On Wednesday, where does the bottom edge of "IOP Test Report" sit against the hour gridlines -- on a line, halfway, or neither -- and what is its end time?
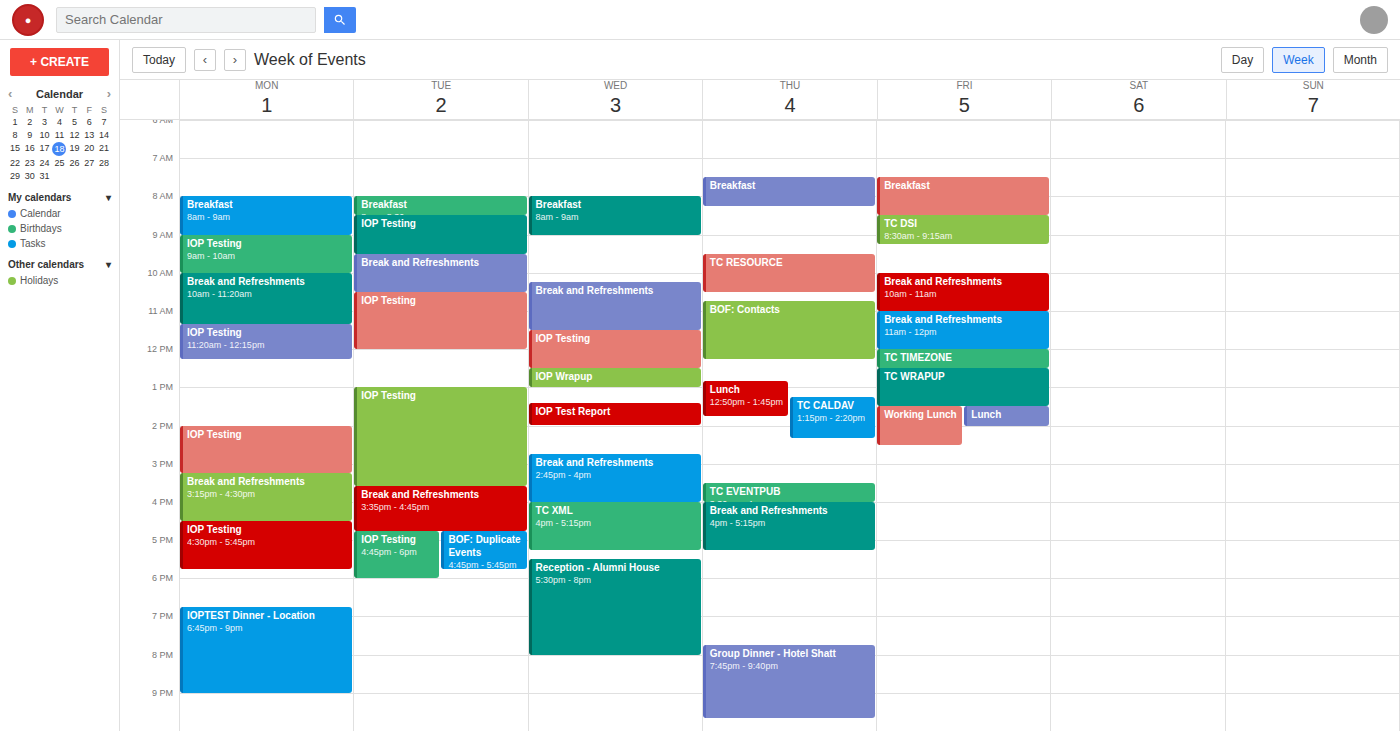
2:00 PM -- exactly on the 2 PM line.